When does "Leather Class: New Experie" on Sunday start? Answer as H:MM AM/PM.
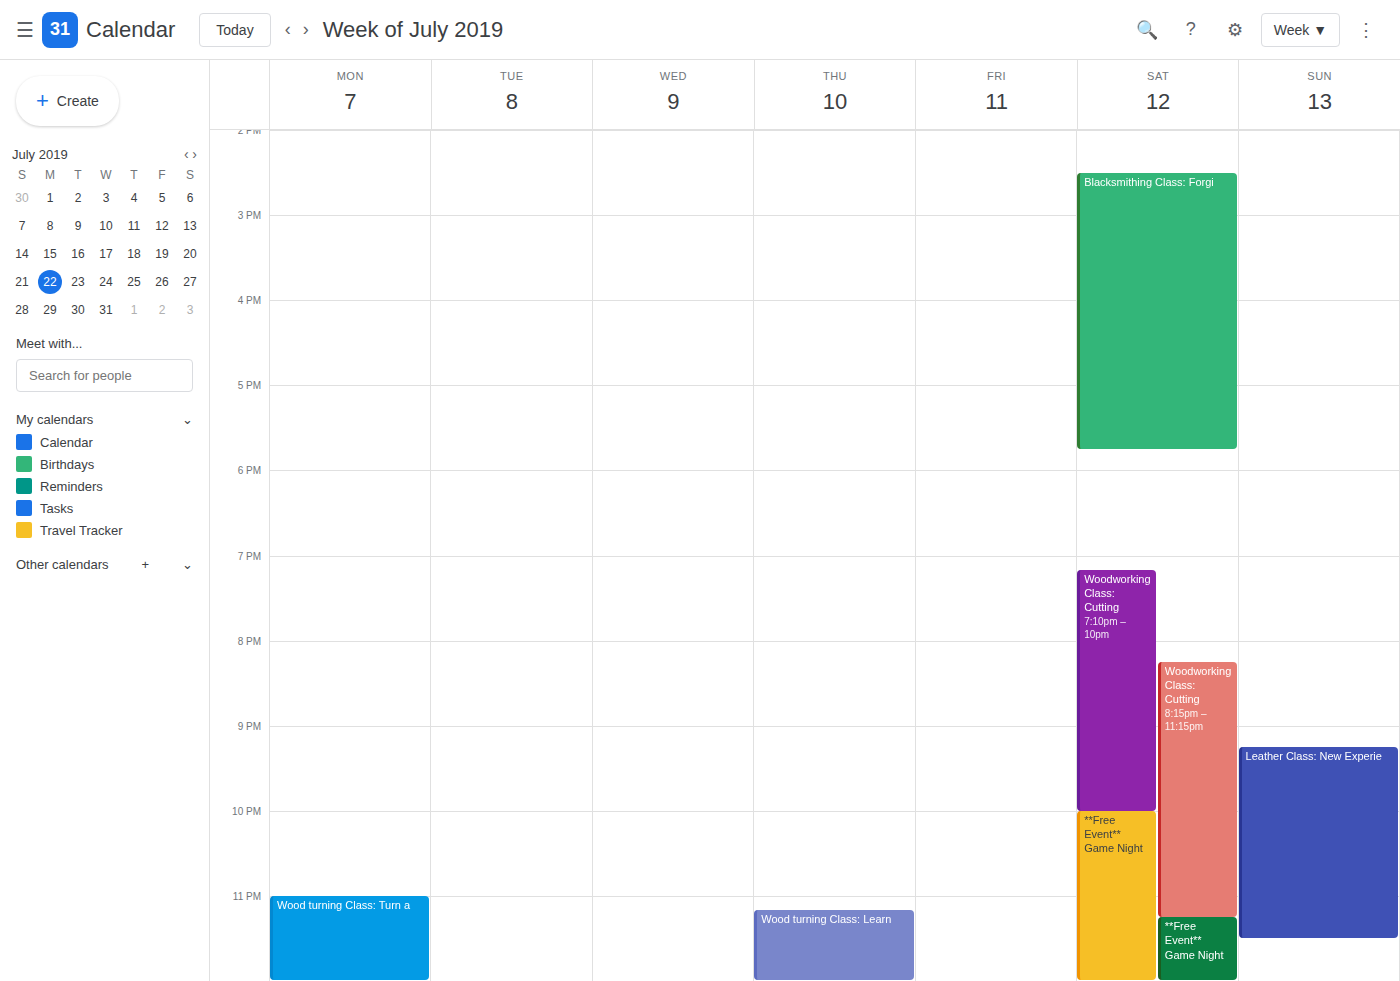
9:15 PM